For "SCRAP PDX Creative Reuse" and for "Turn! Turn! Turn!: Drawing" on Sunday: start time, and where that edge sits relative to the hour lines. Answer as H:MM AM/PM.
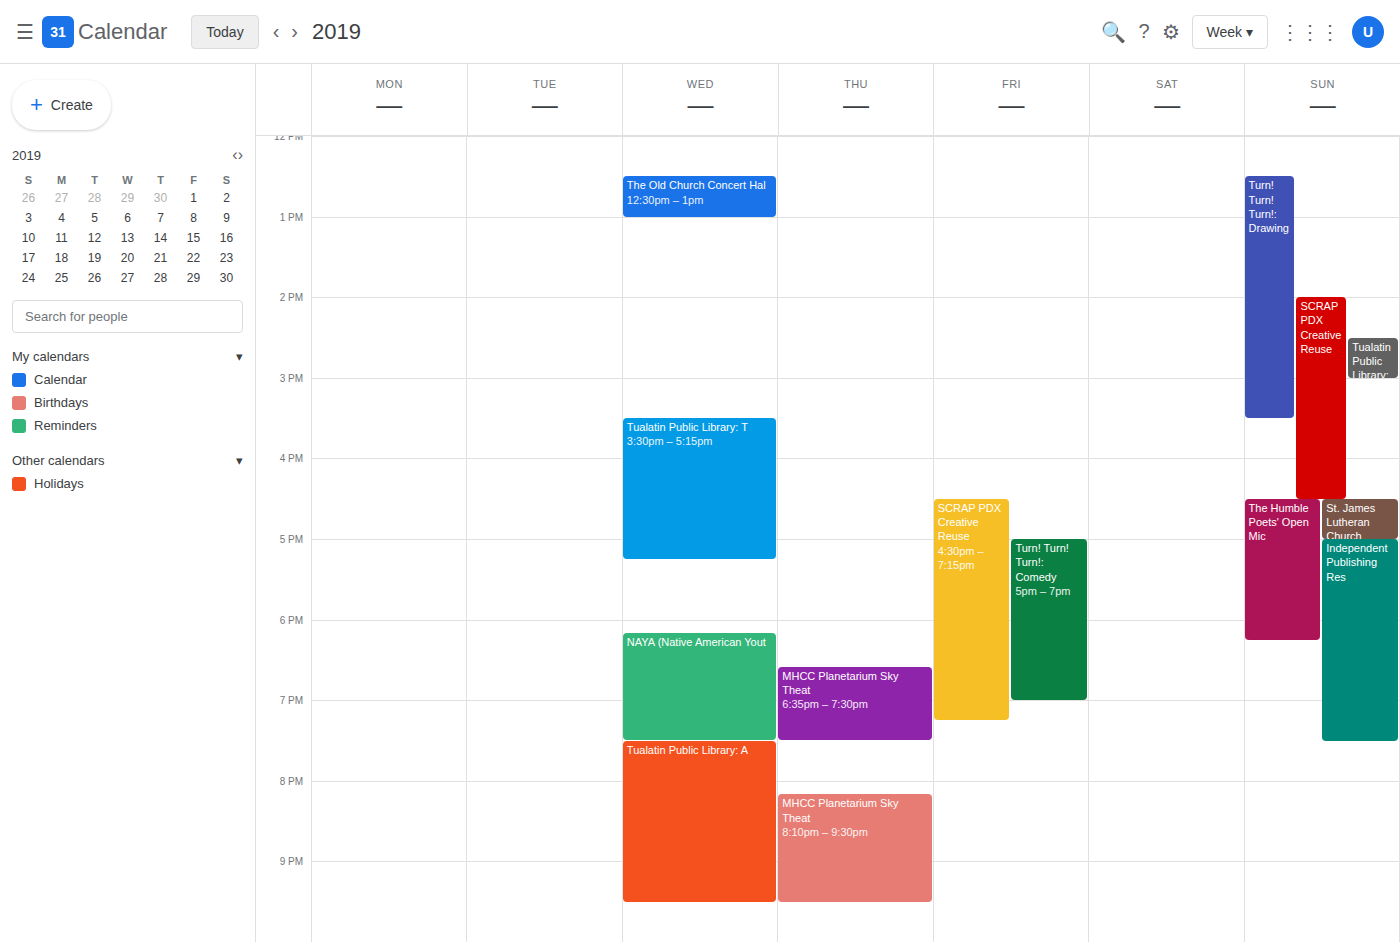
"SCRAP PDX Creative Reuse": 2:00 PM, exactly on the 2 PM line. "Turn! Turn! Turn!: Drawing": 12:30 PM, halfway between the 12 PM and 1 PM lines.